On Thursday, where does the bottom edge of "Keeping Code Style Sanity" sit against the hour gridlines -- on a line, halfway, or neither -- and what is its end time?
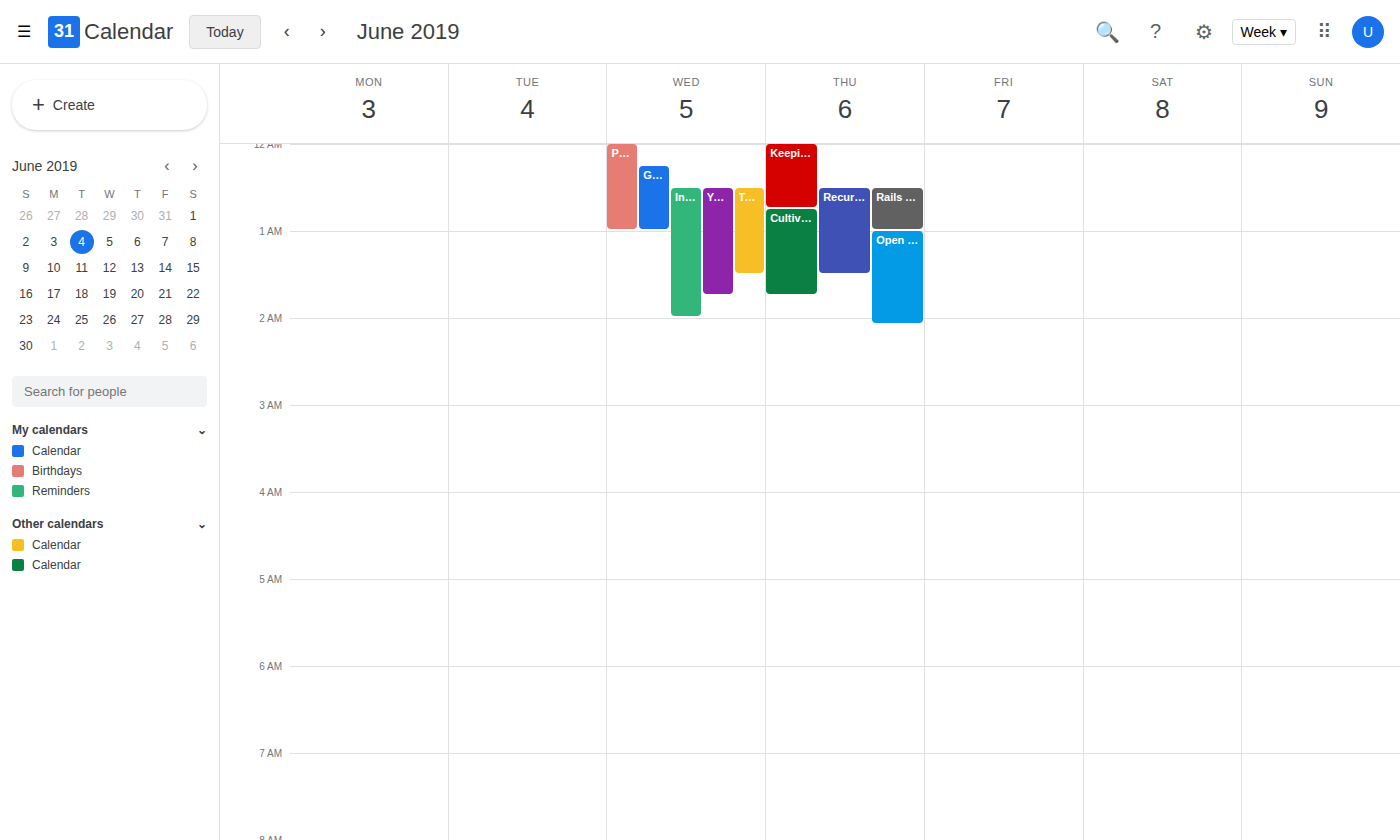
00:45 -- neither: three quarters of the way from the 00:00 line to the 01:00 line.